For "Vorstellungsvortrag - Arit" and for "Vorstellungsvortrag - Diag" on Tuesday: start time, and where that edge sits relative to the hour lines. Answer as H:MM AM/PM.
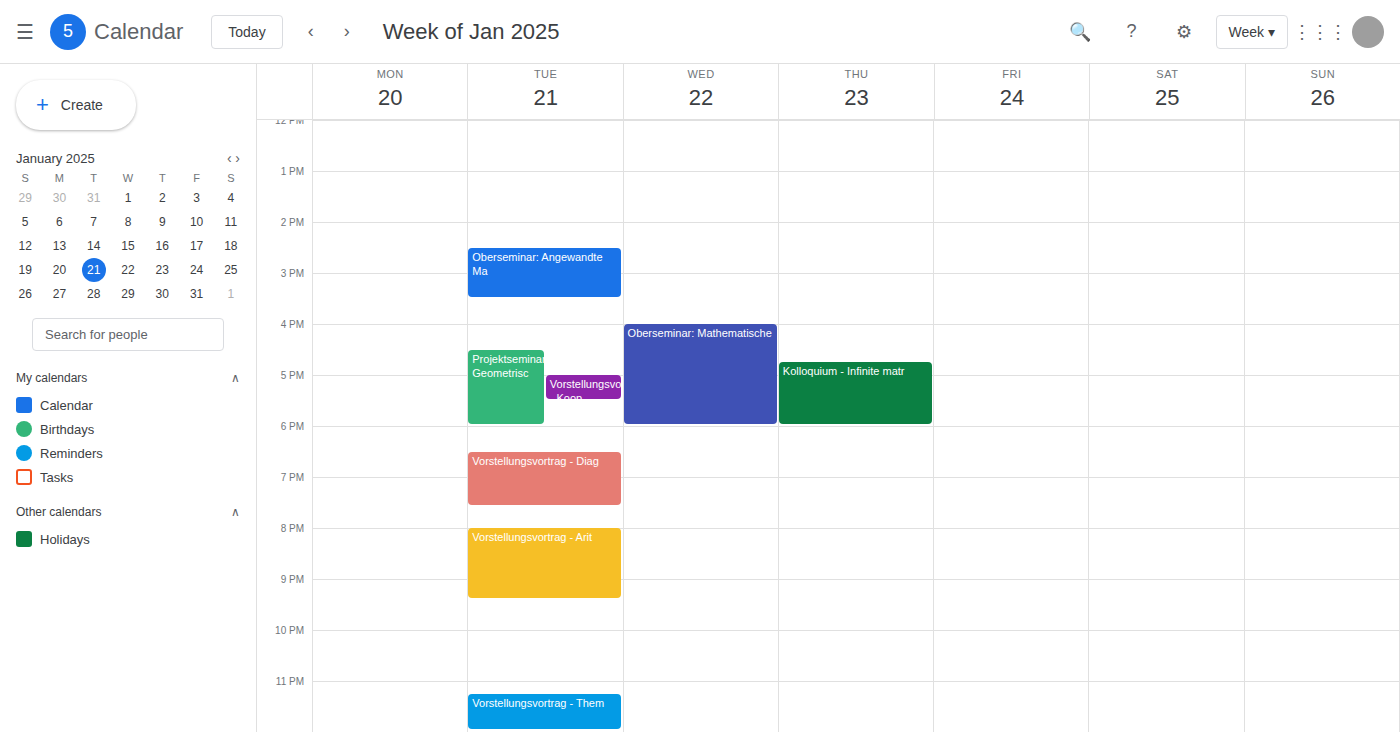
"Vorstellungsvortrag - Arit": 8:00 PM, exactly on the 8 PM line. "Vorstellungsvortrag - Diag": 6:30 PM, halfway between the 6 PM and 7 PM lines.